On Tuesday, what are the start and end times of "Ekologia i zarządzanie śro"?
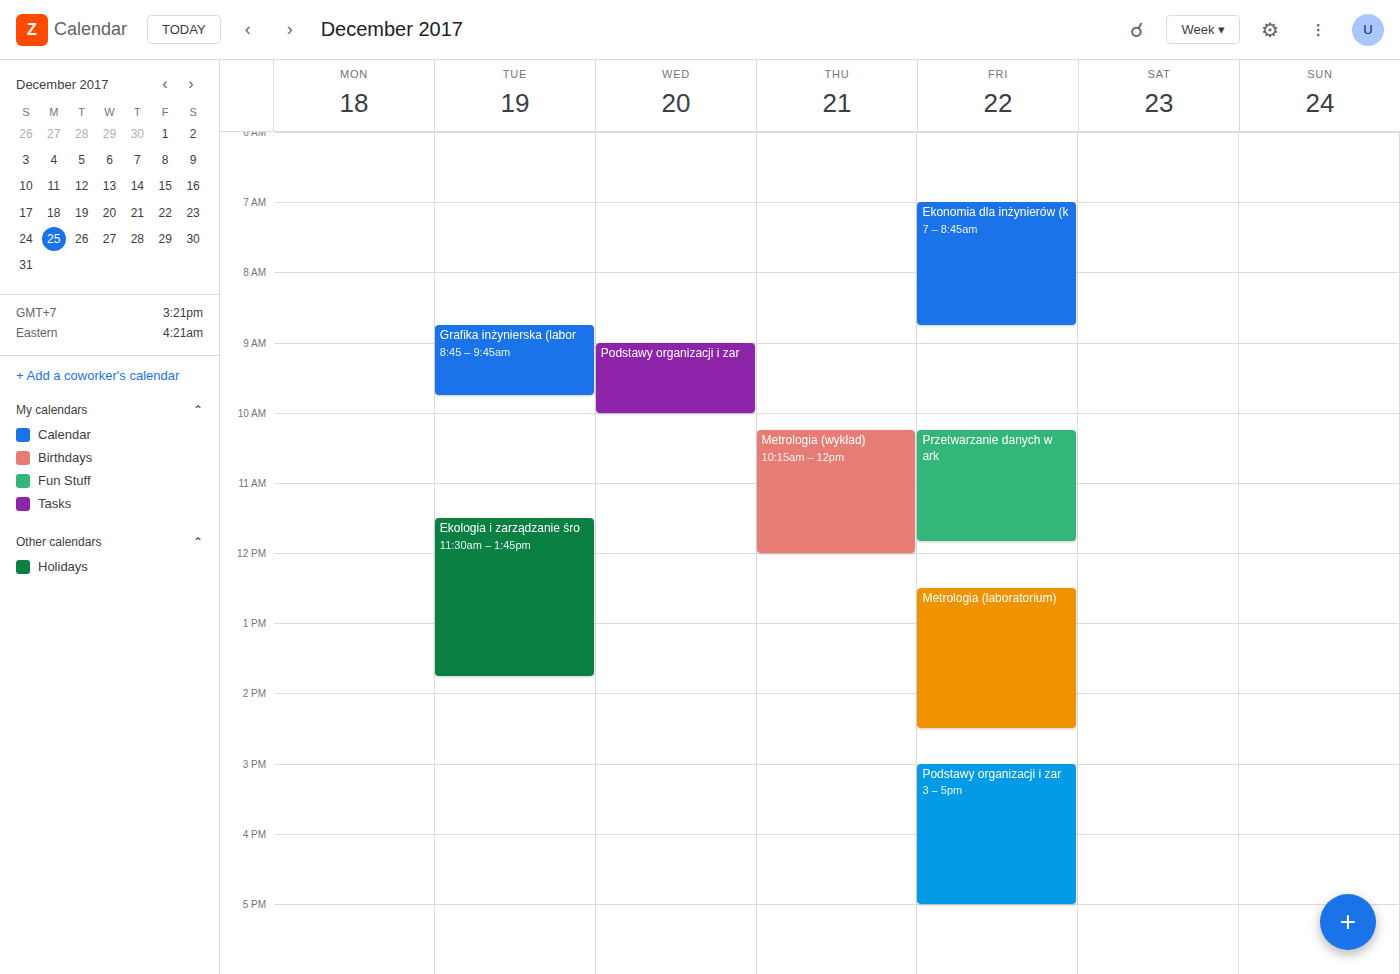
11:30 to 13:45